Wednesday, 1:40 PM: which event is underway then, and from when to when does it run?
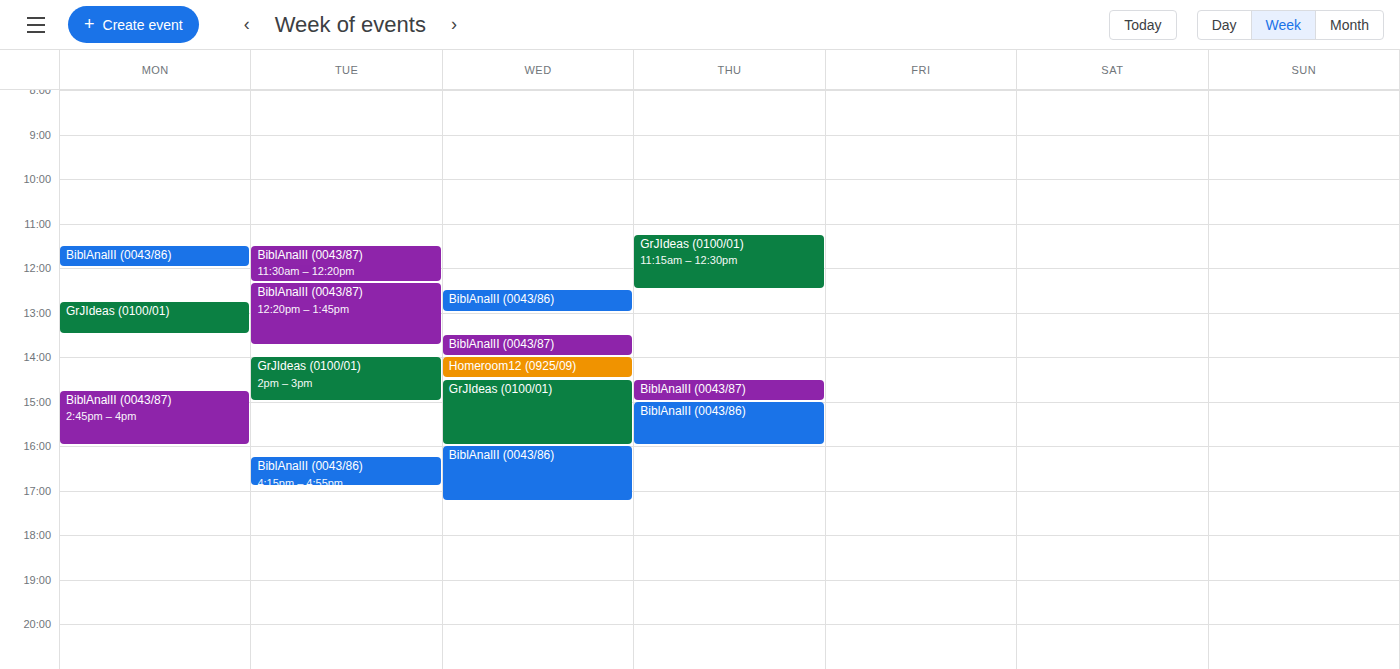
"BiblAnalII (0043/87)", 1:30 PM to 2:00 PM